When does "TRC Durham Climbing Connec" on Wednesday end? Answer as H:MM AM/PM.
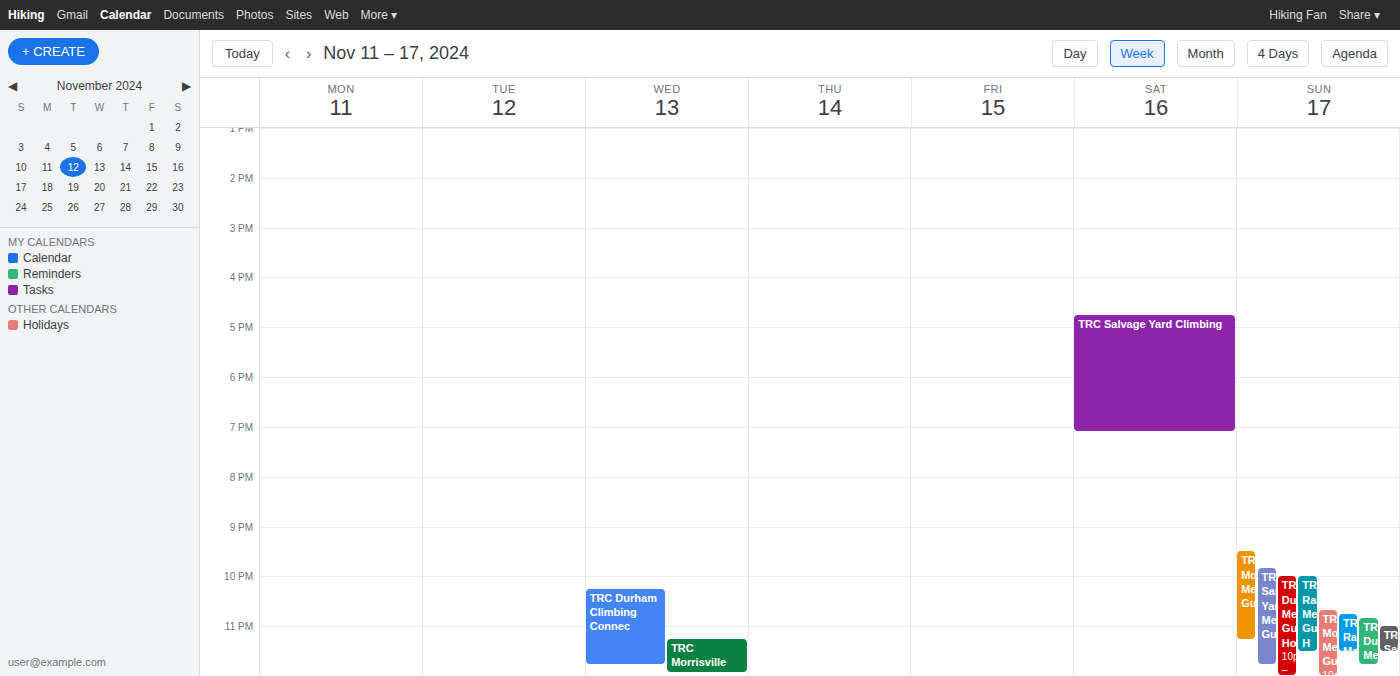
11:45 PM